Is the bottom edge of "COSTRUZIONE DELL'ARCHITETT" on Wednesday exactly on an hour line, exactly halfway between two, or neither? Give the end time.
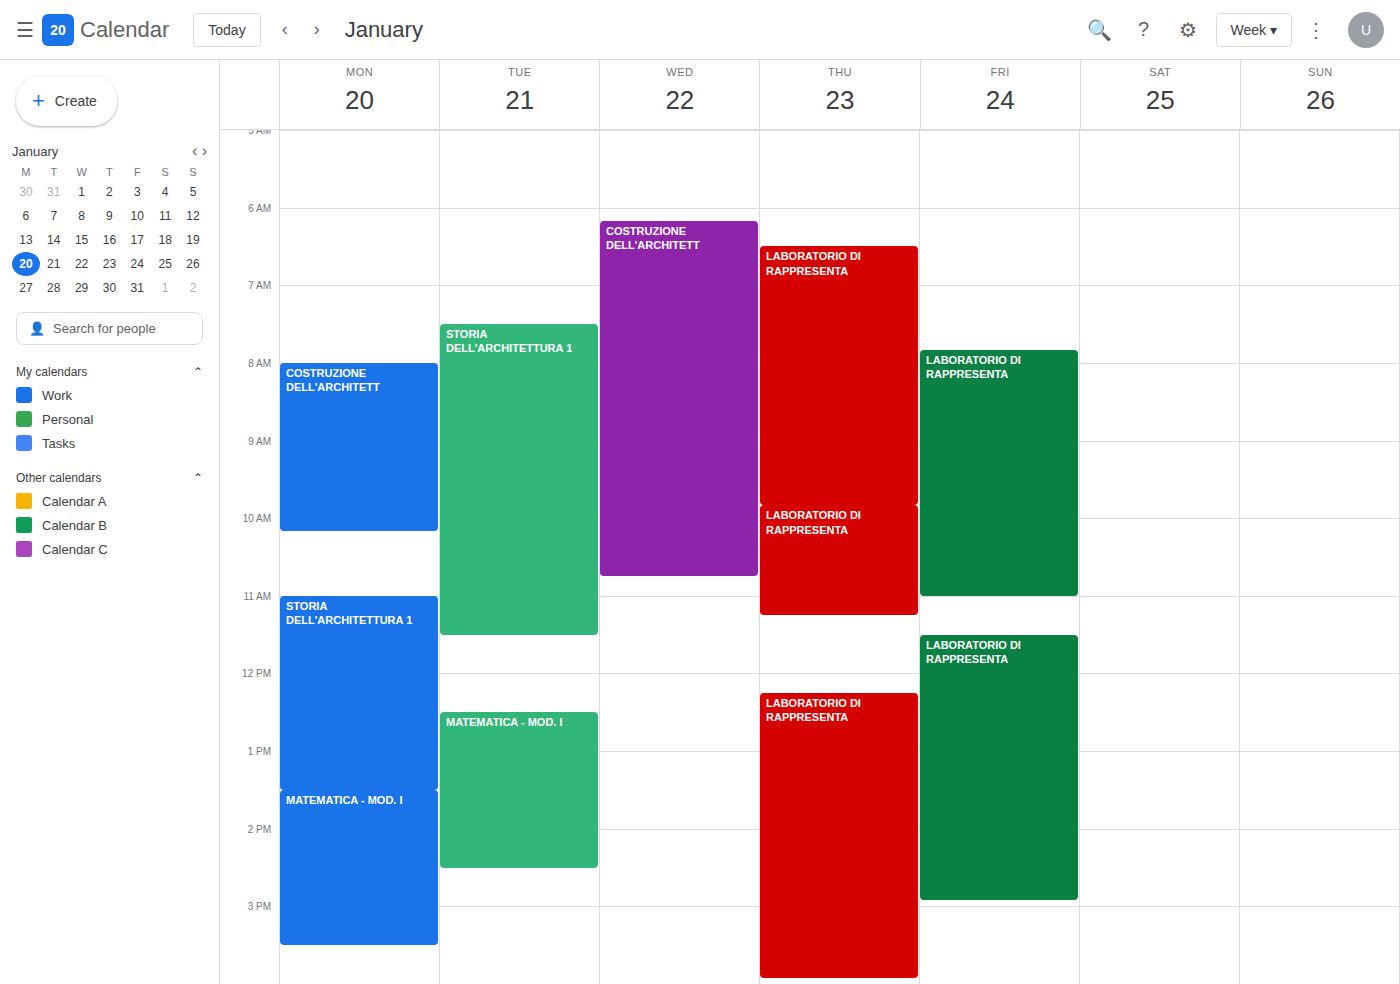
10:45 AM -- neither: three quarters of the way from the 10 AM line to the 11 AM line.